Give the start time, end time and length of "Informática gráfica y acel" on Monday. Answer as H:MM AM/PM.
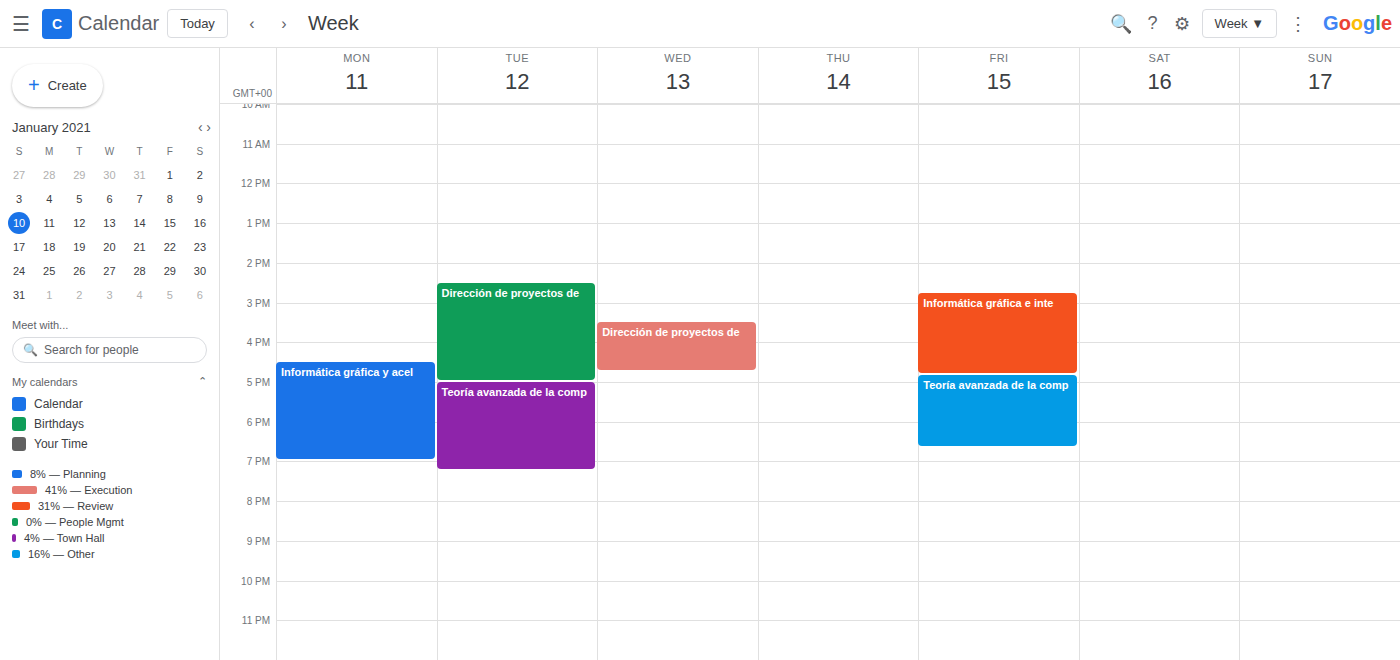
4:30 PM to 7:00 PM, 2 hours 30 minutes